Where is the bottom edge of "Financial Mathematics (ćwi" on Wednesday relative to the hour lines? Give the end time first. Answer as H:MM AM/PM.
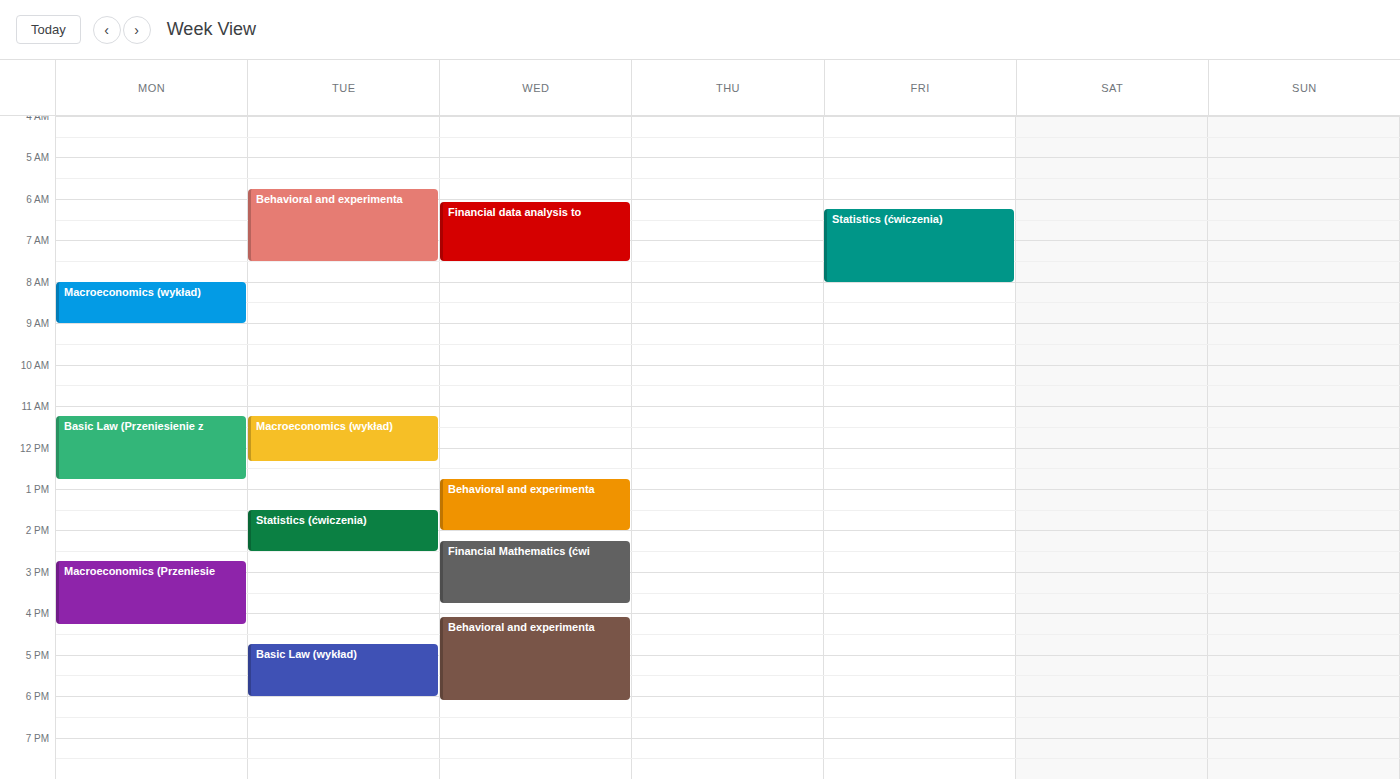
3:45 PM -- neither: three quarters of the way from the 3 PM line to the 4 PM line.